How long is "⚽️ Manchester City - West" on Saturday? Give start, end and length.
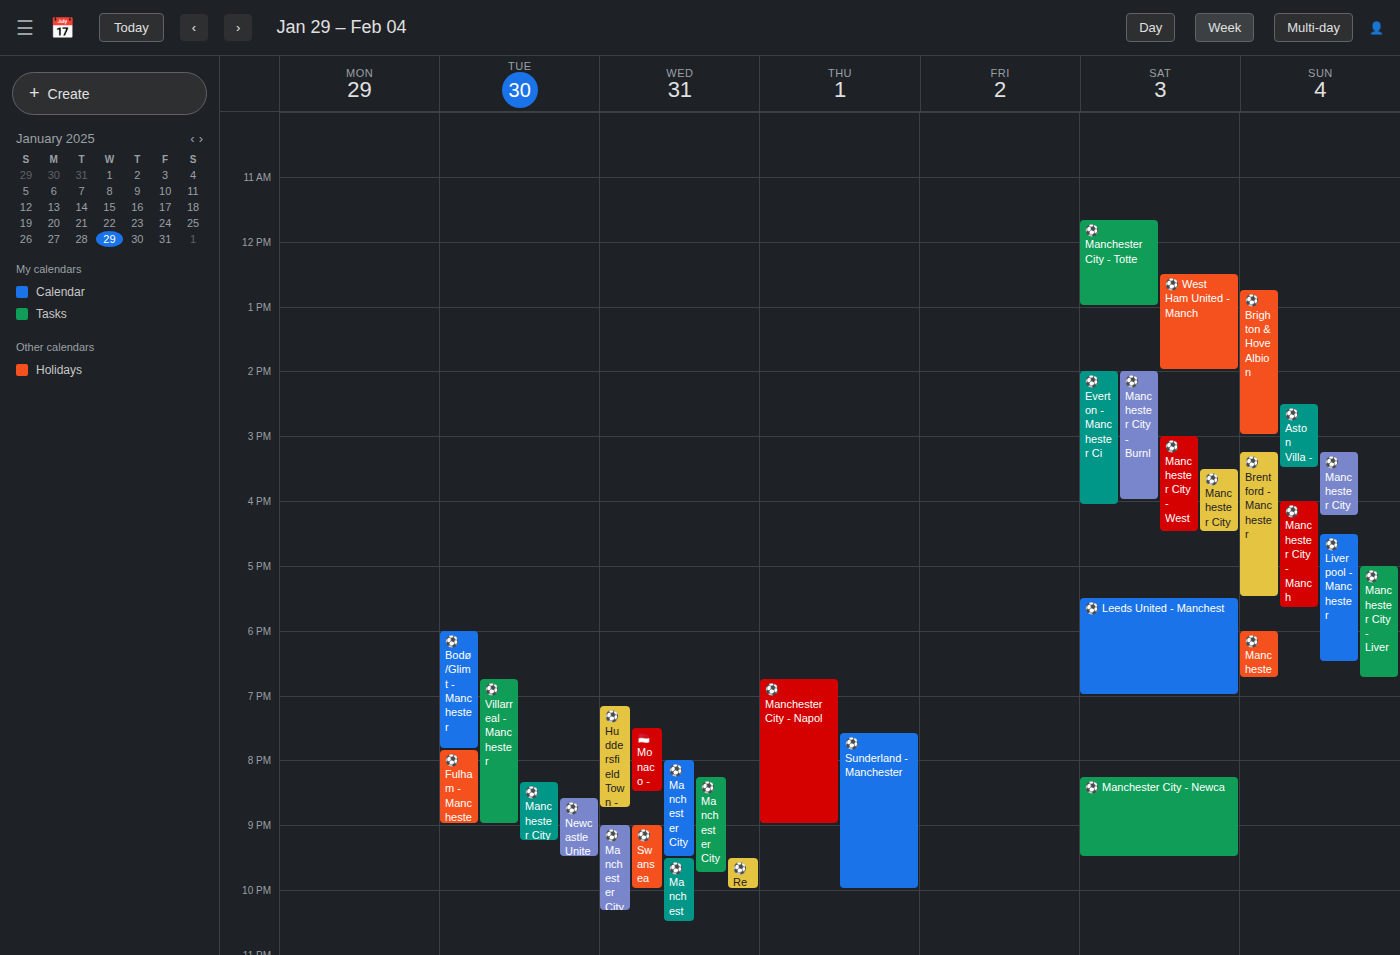
3:00 PM to 4:30 PM, 1 hour 30 minutes